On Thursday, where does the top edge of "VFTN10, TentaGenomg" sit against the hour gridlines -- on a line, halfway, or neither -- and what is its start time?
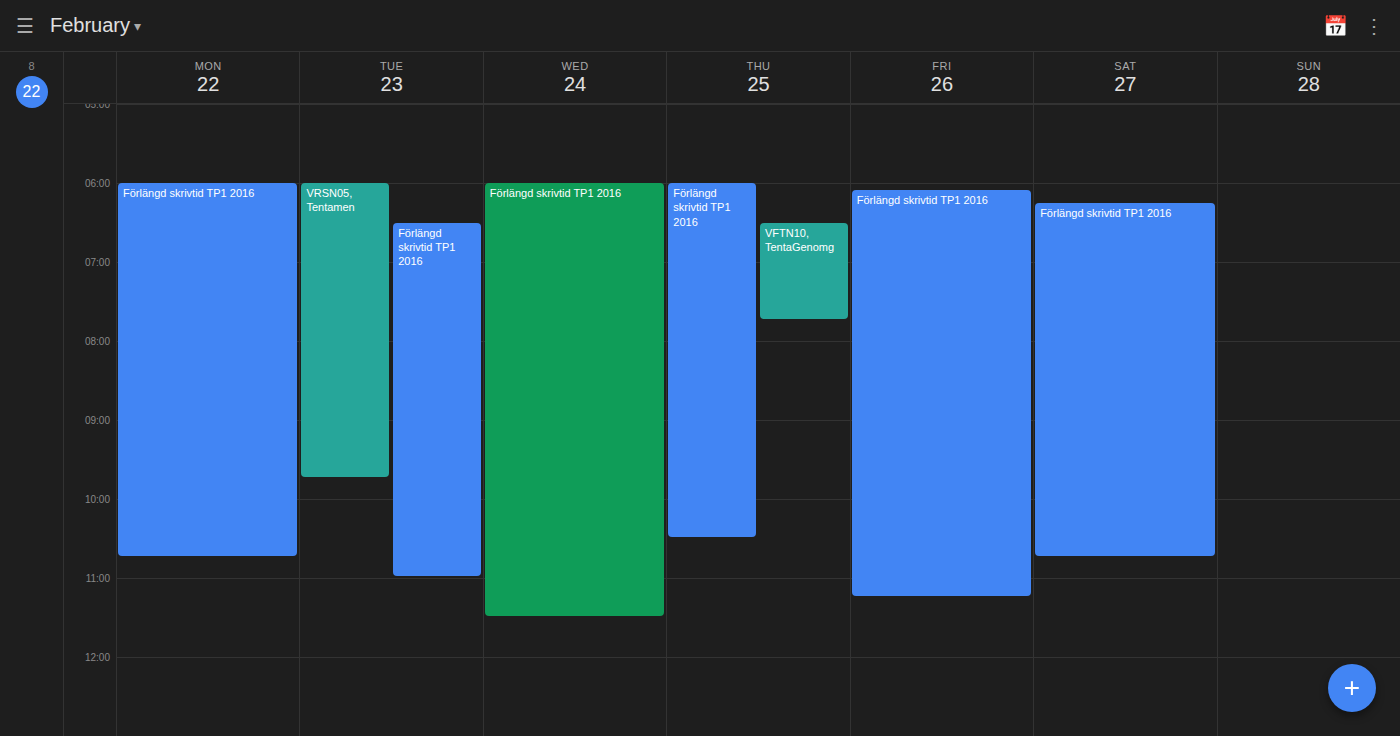
6:30 AM -- halfway between the 6 AM and 7 AM lines.